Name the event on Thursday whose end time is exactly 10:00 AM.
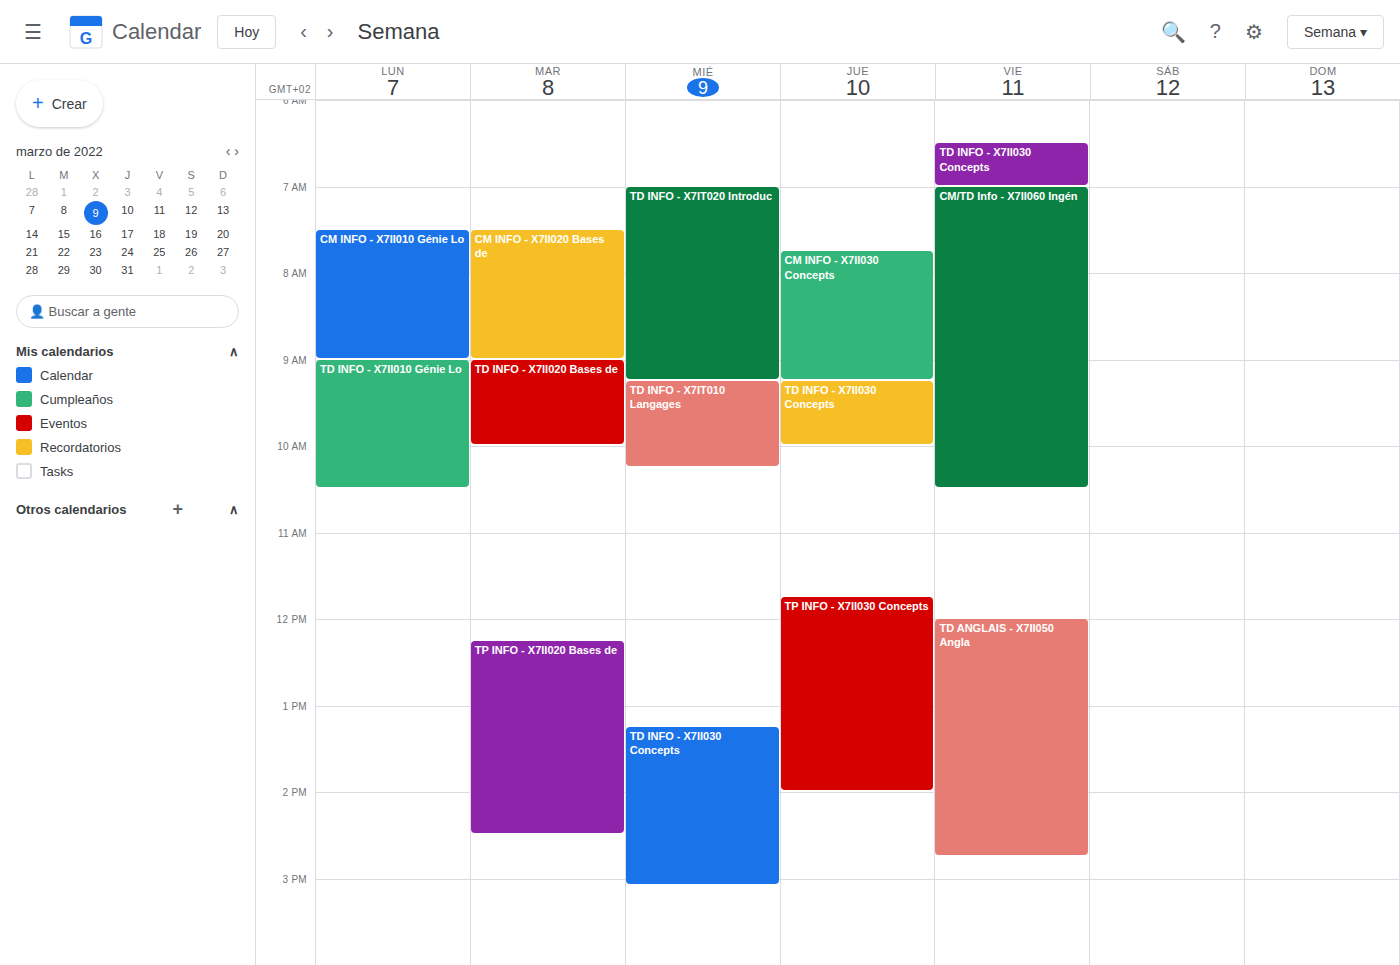
"TD INFO - X7II030 Concepts"